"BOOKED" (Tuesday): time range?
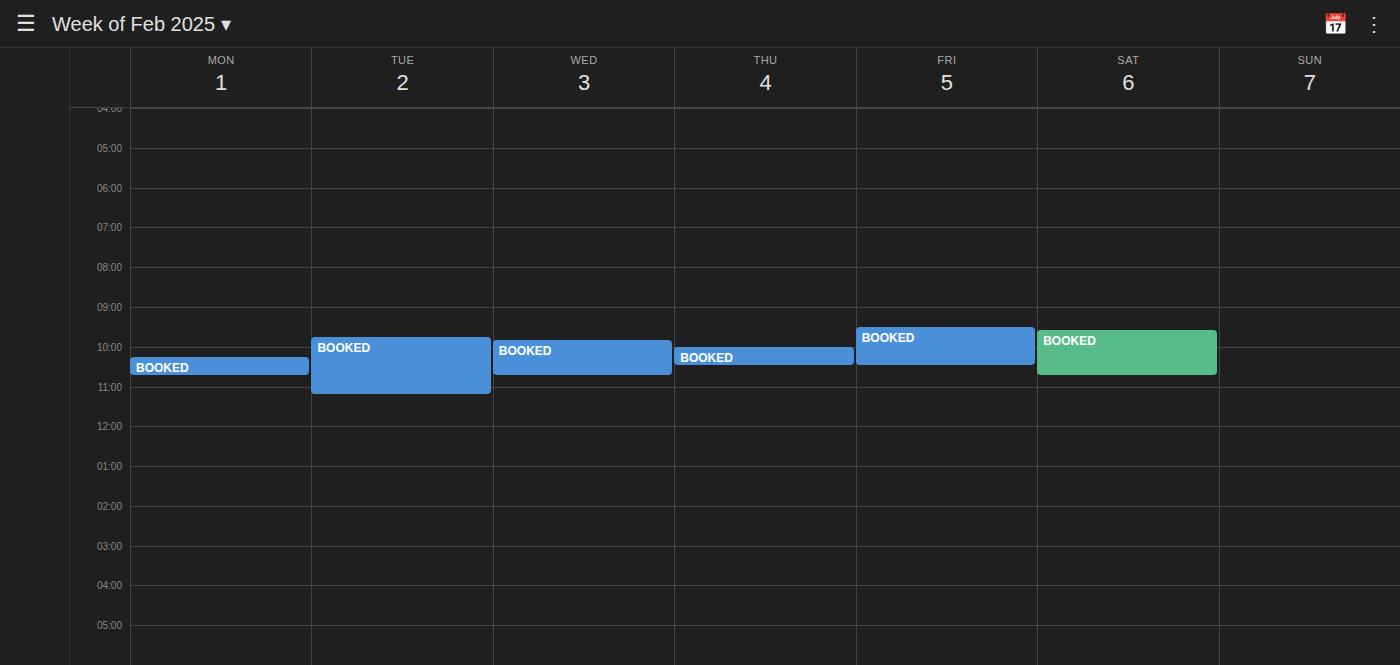
9:45 AM to 11:15 AM